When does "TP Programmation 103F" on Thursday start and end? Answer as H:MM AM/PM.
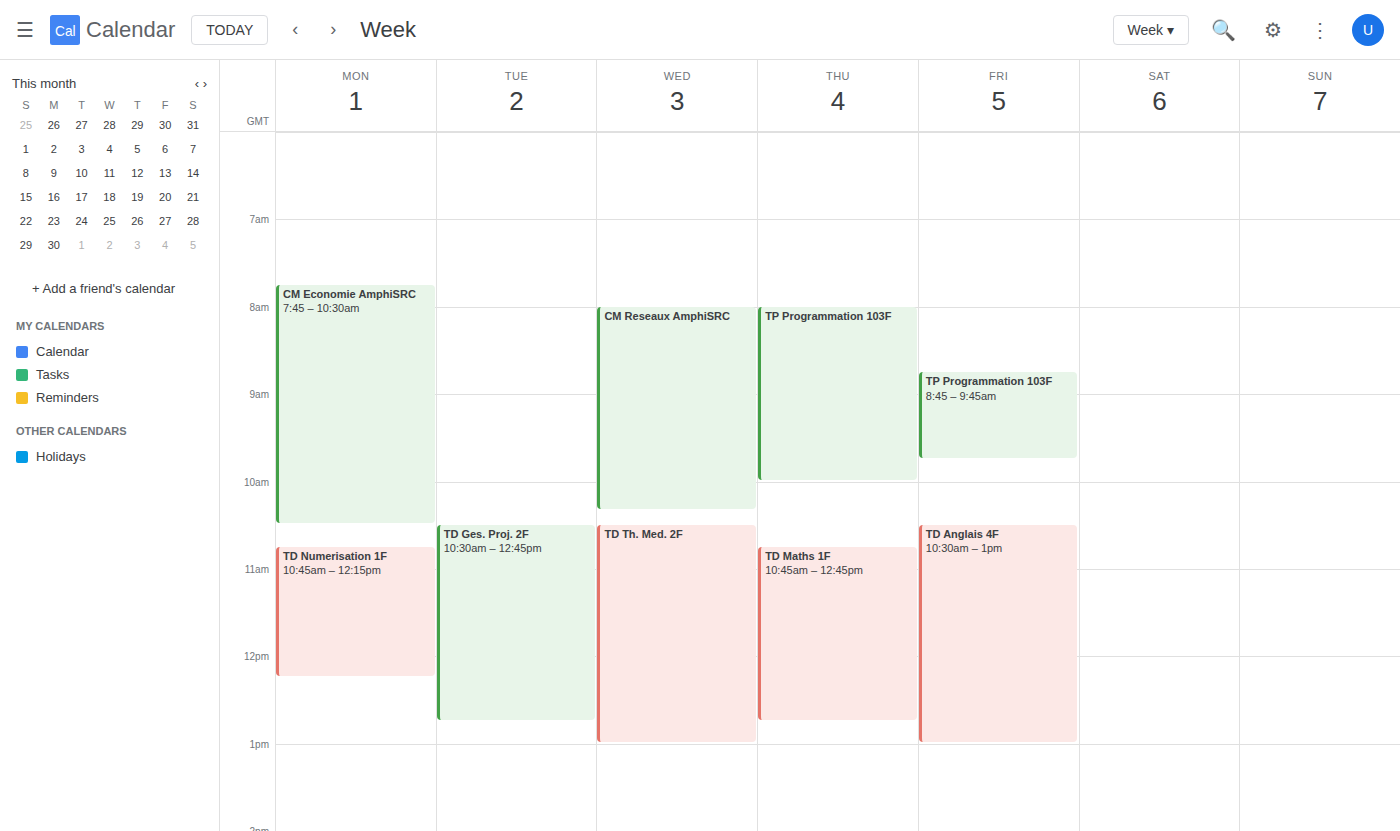
8:00 AM to 10:00 AM